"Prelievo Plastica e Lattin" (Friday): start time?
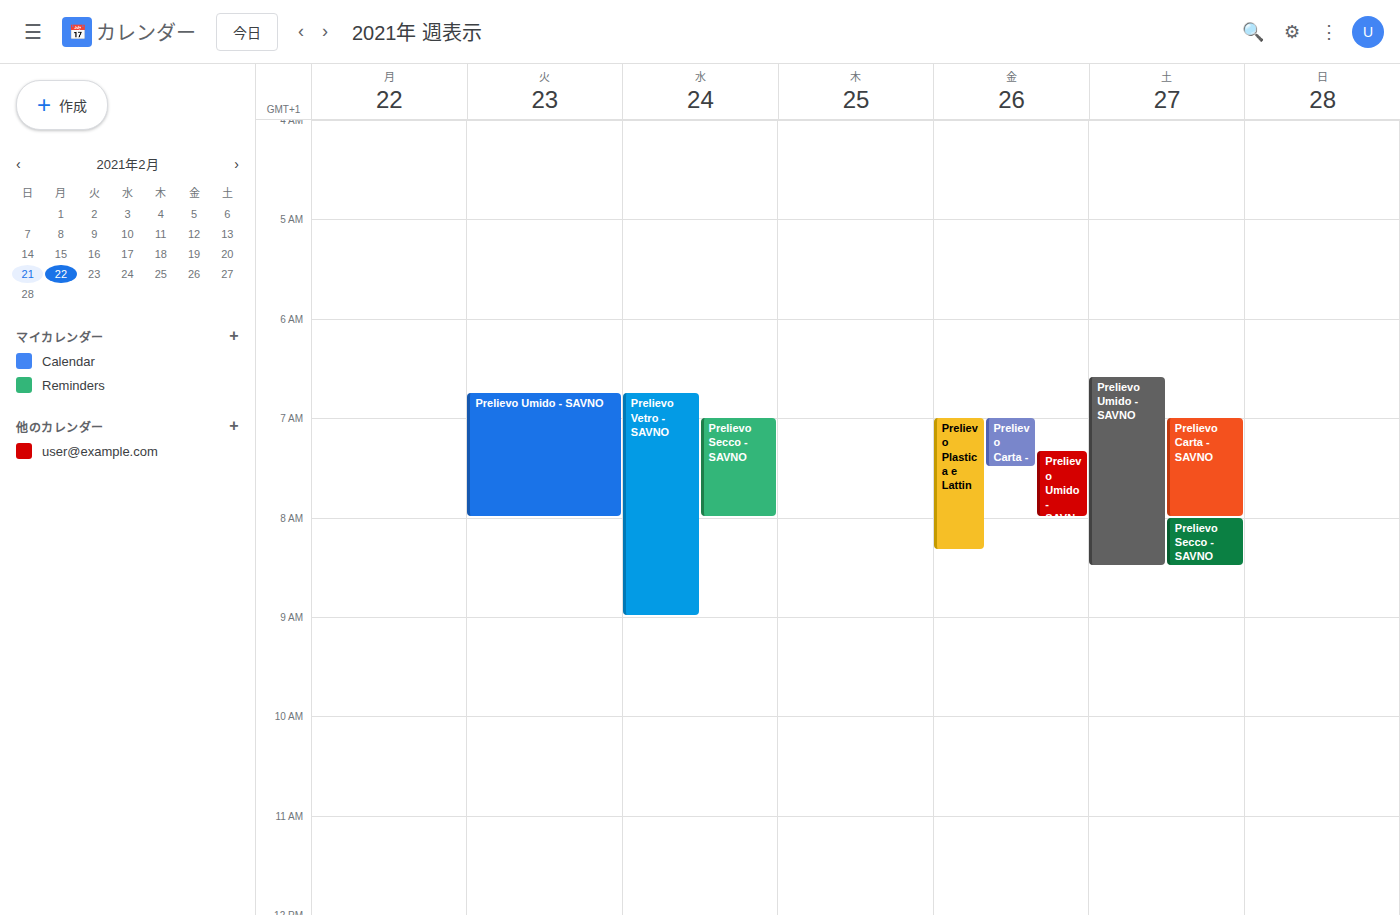
7:00 AM